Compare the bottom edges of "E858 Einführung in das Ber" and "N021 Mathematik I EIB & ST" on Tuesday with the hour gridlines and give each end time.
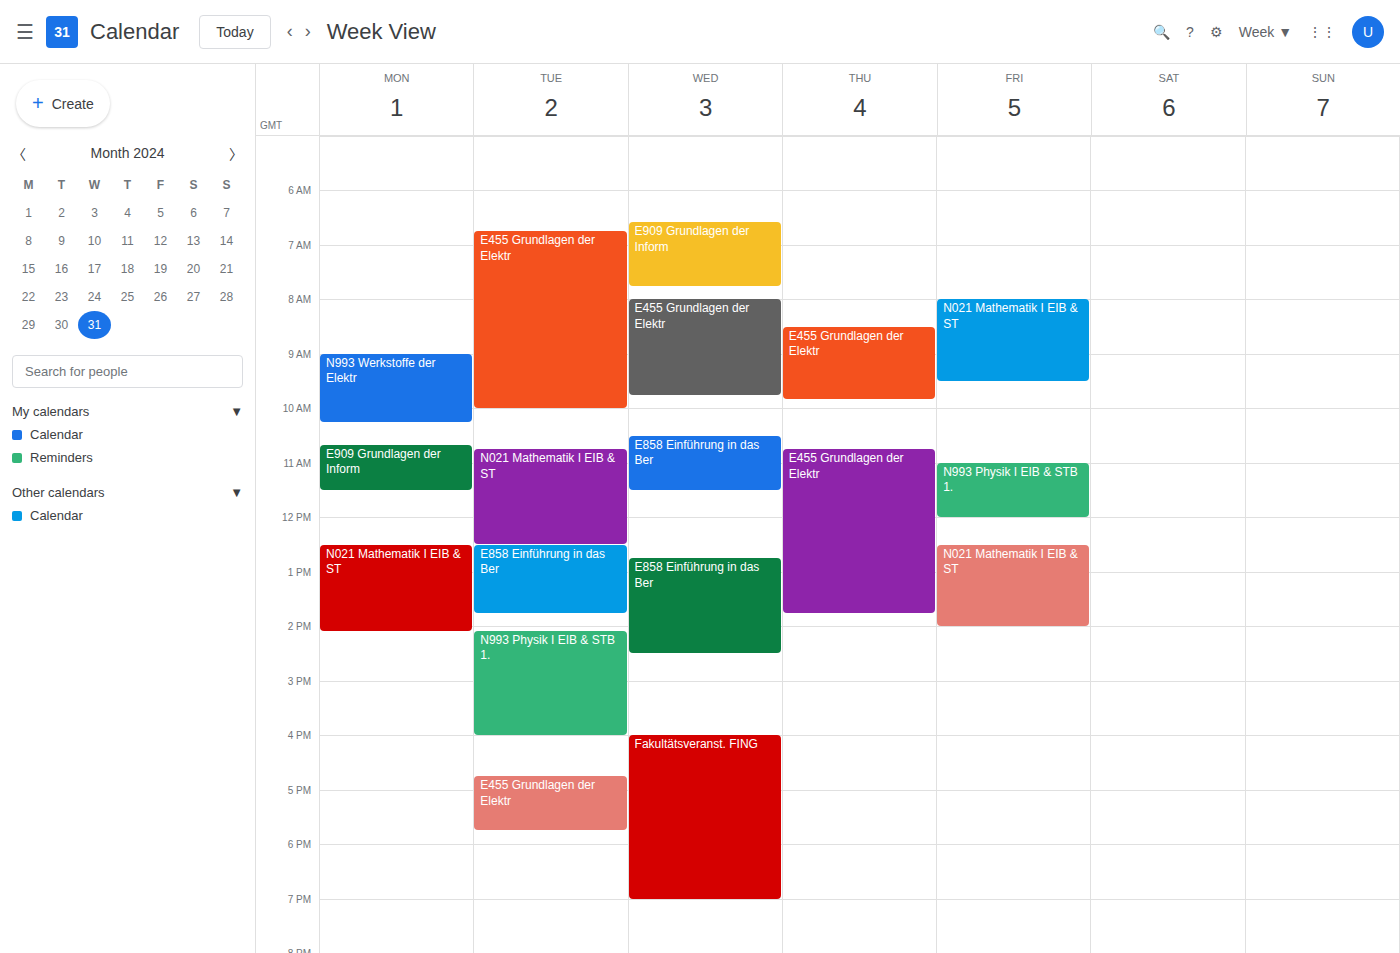
"E858 Einführung in das Ber": 1:45 PM, neither: three quarters of the way from the 1 PM line to the 2 PM line. "N021 Mathematik I EIB & ST": 12:30 PM, halfway between the 12 PM and 1 PM lines.